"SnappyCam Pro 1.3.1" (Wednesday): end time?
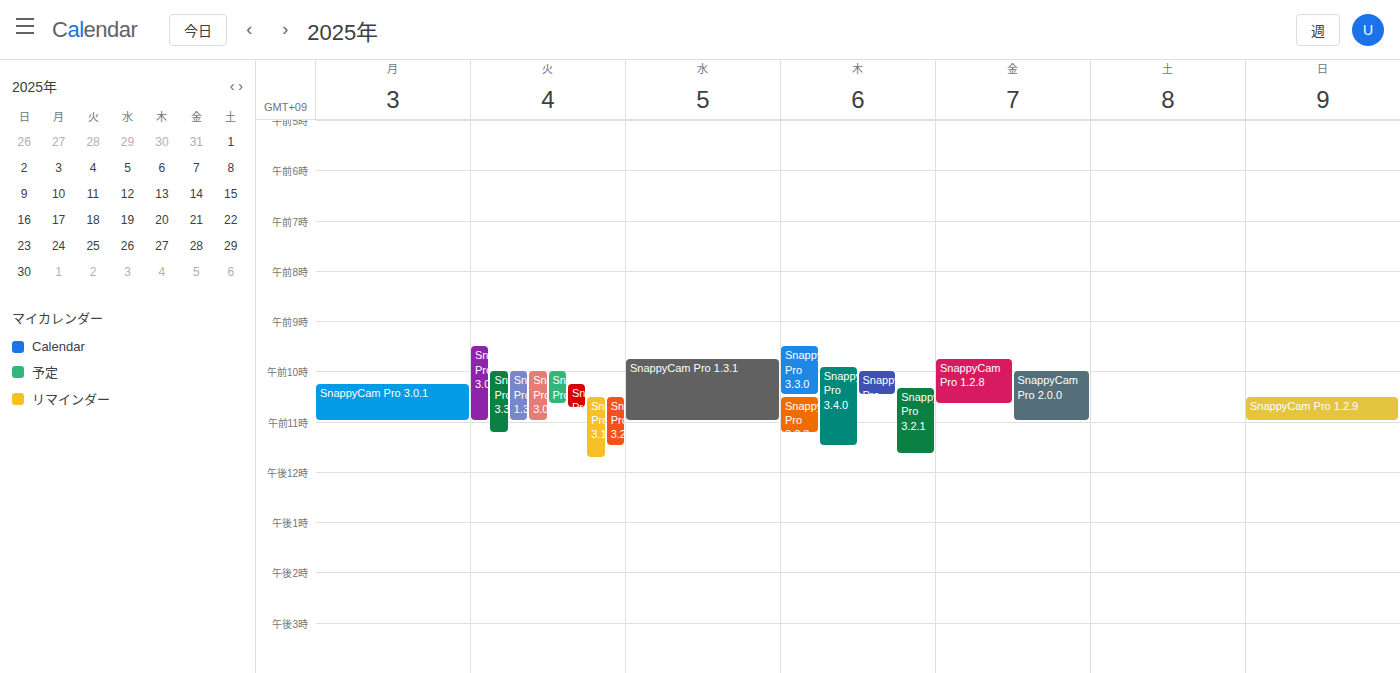
11:00 AM